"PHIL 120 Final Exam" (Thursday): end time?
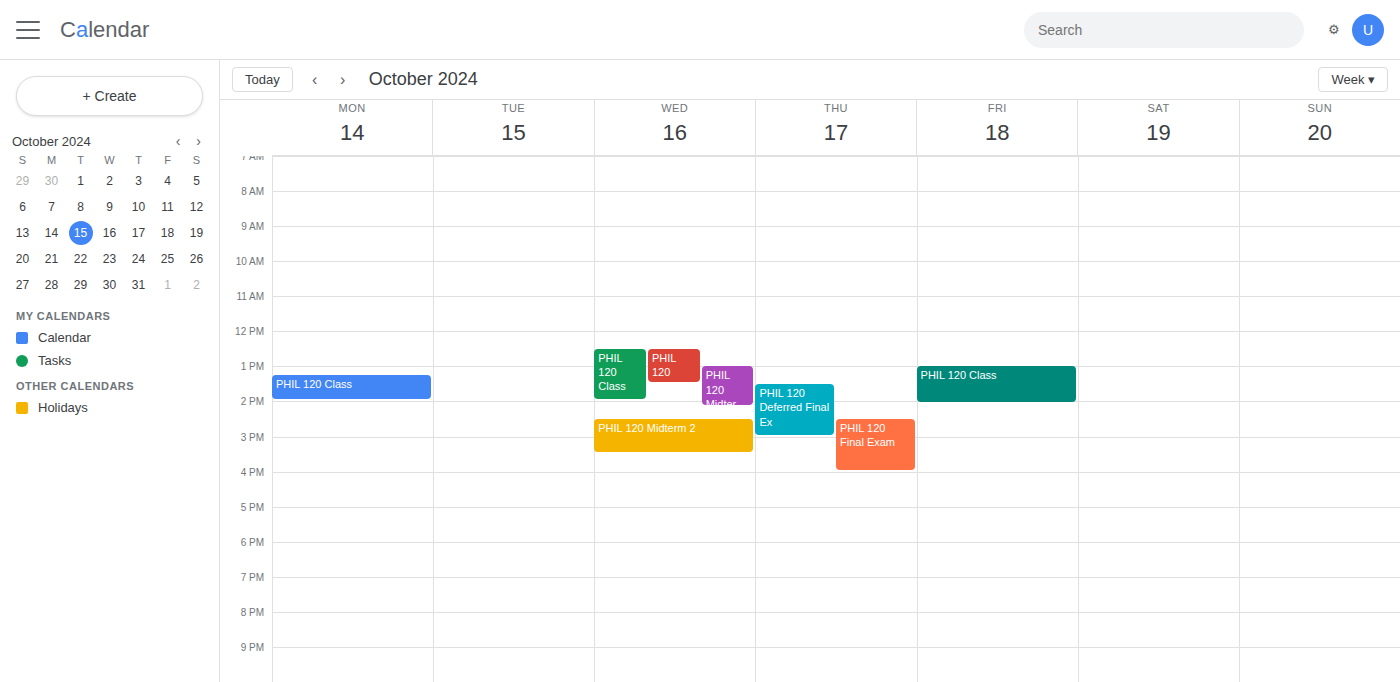
4:00 PM